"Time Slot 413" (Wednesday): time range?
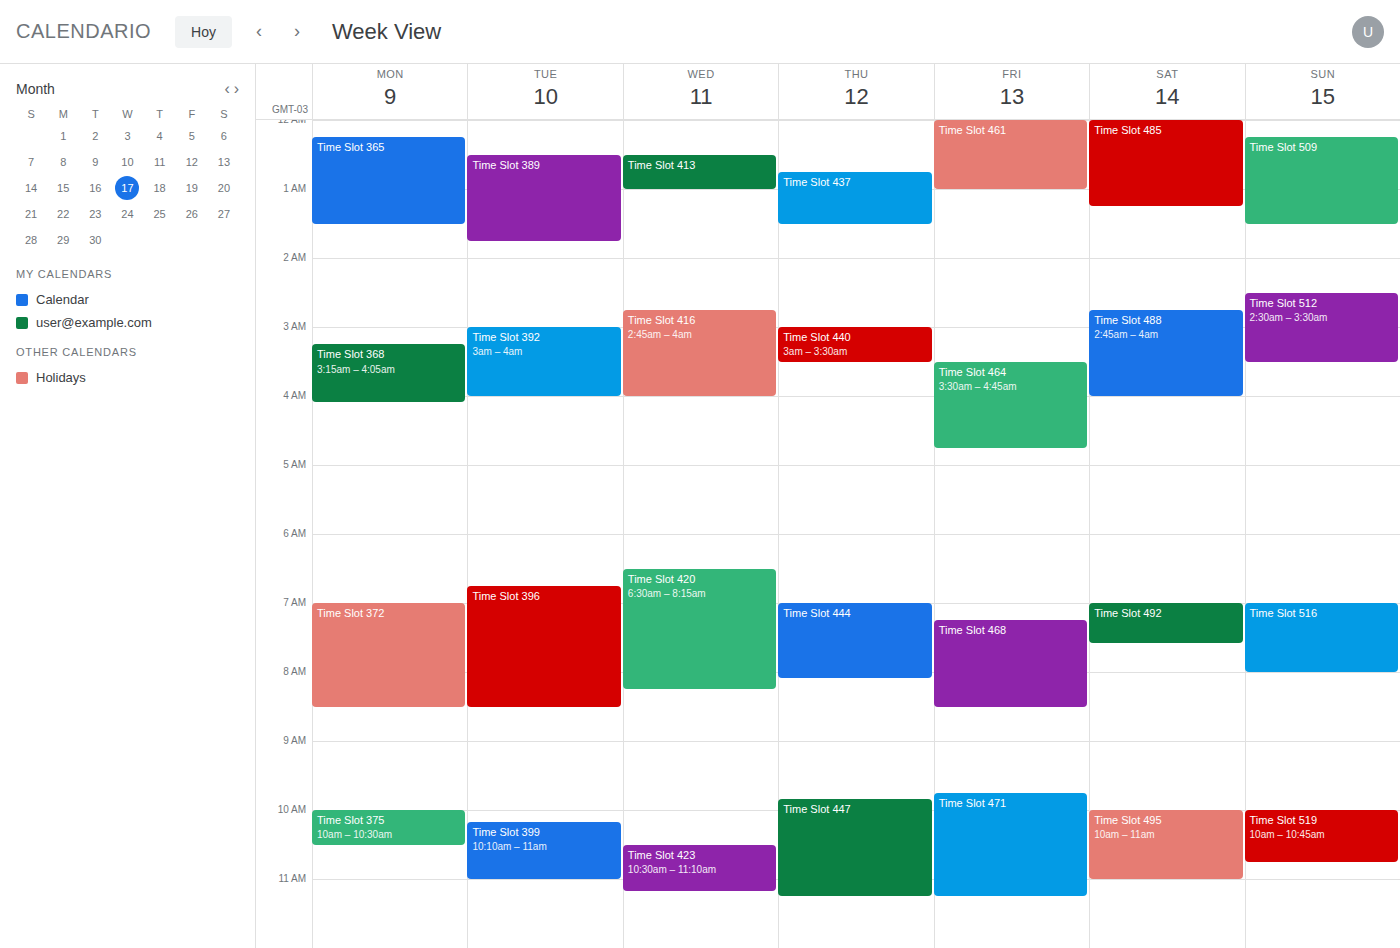
00:30 to 01:00